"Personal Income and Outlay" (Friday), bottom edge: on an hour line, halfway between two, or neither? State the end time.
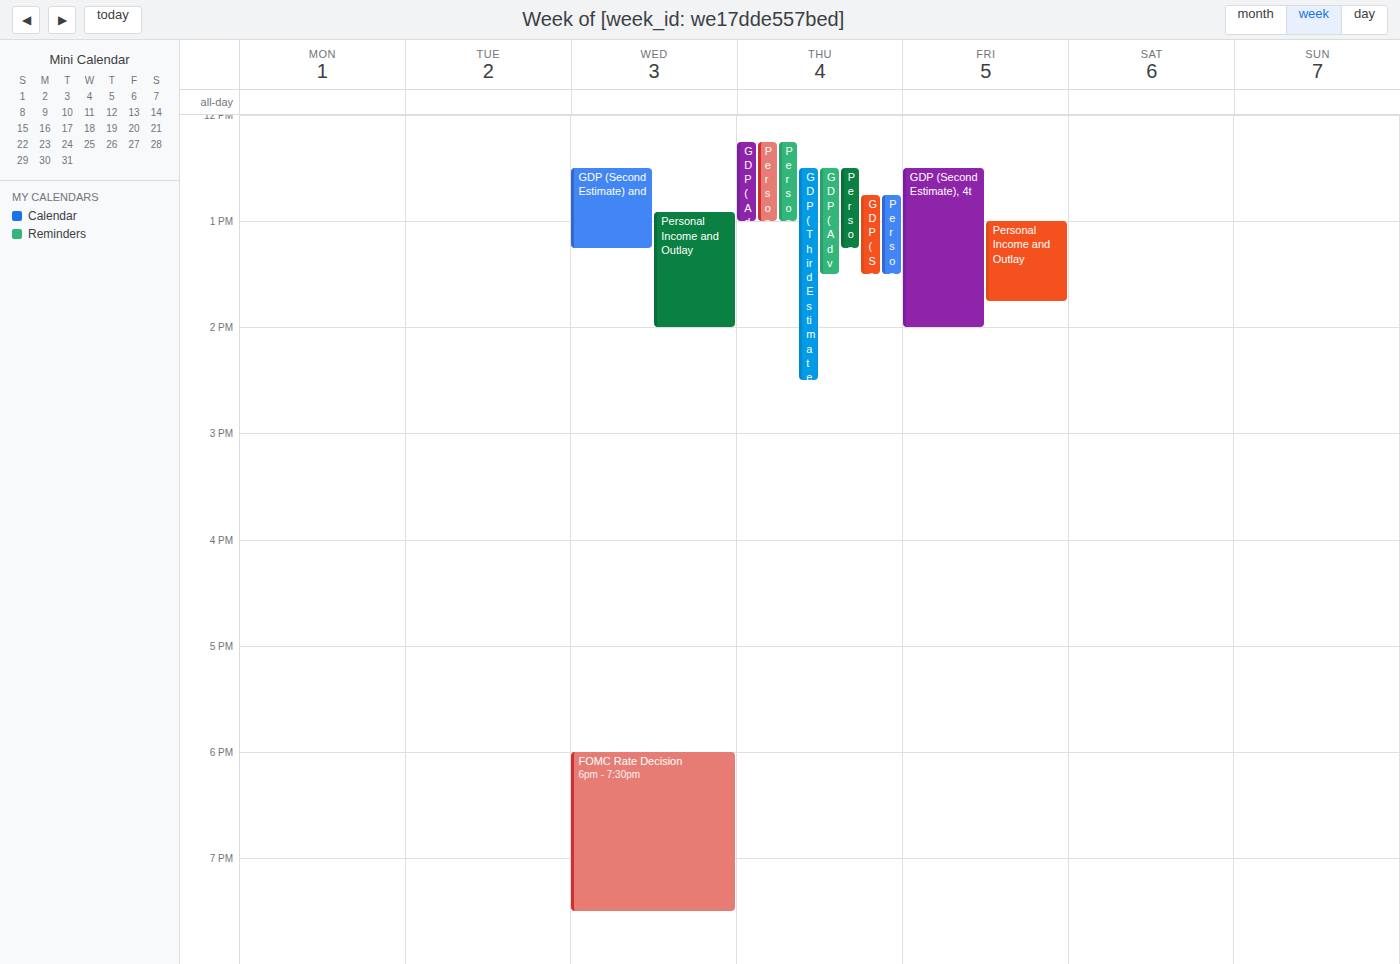
1:45 PM -- neither: three quarters of the way from the 1 PM line to the 2 PM line.